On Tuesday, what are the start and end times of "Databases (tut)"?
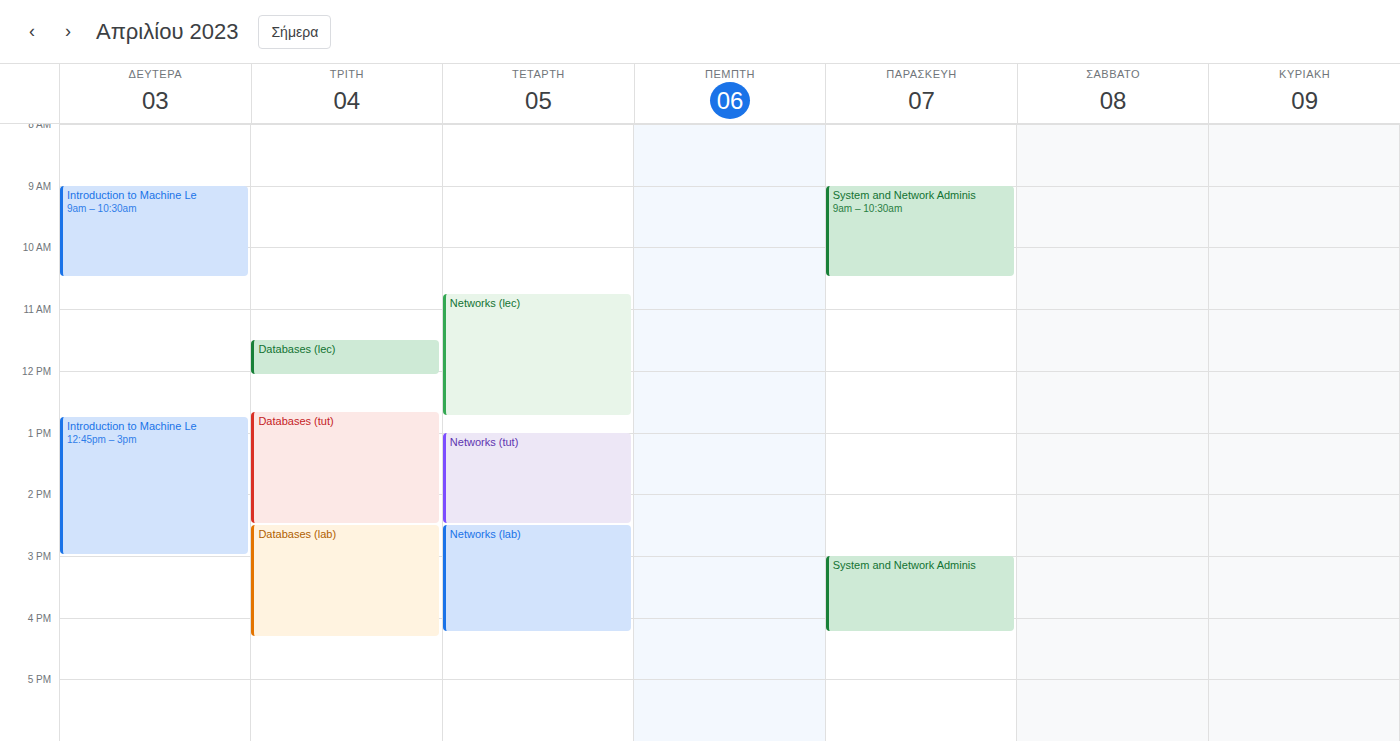
12:40 to 14:30